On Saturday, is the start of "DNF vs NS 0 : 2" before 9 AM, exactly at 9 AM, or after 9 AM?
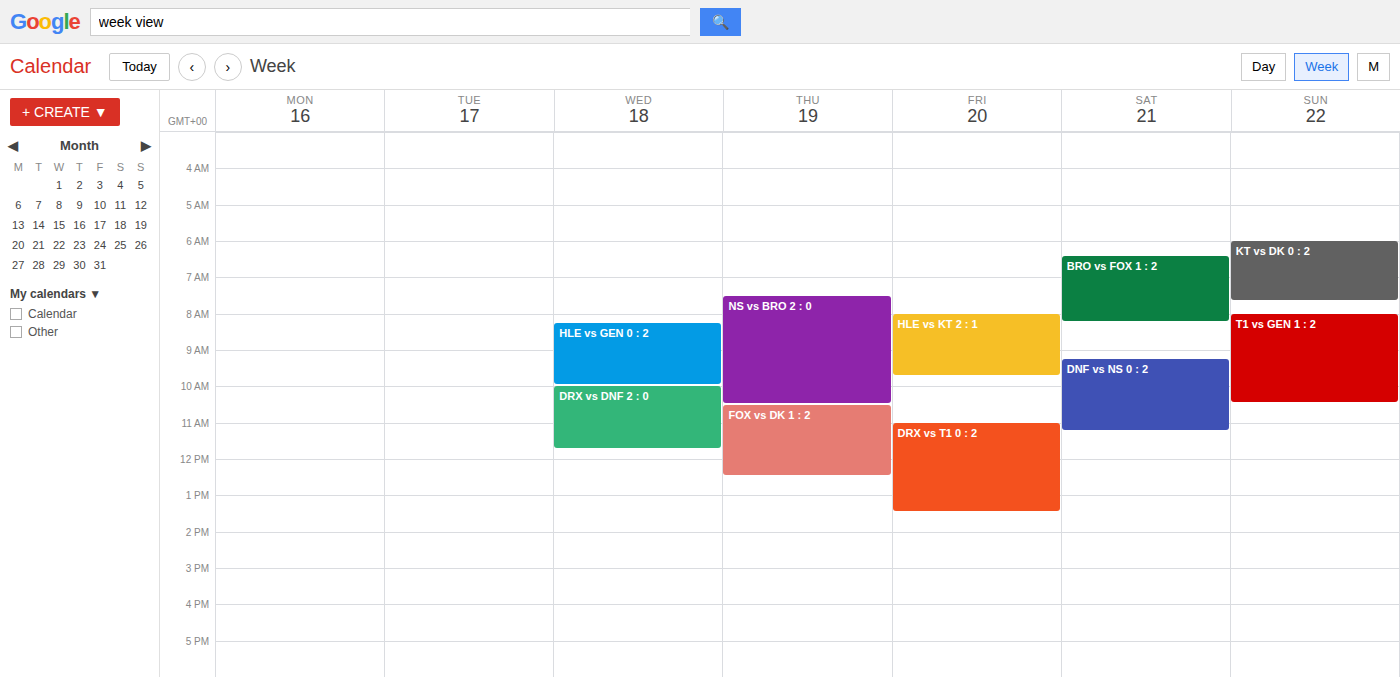
9:15 AM -- after 9 AM, 15 minutes below the 9 AM line.